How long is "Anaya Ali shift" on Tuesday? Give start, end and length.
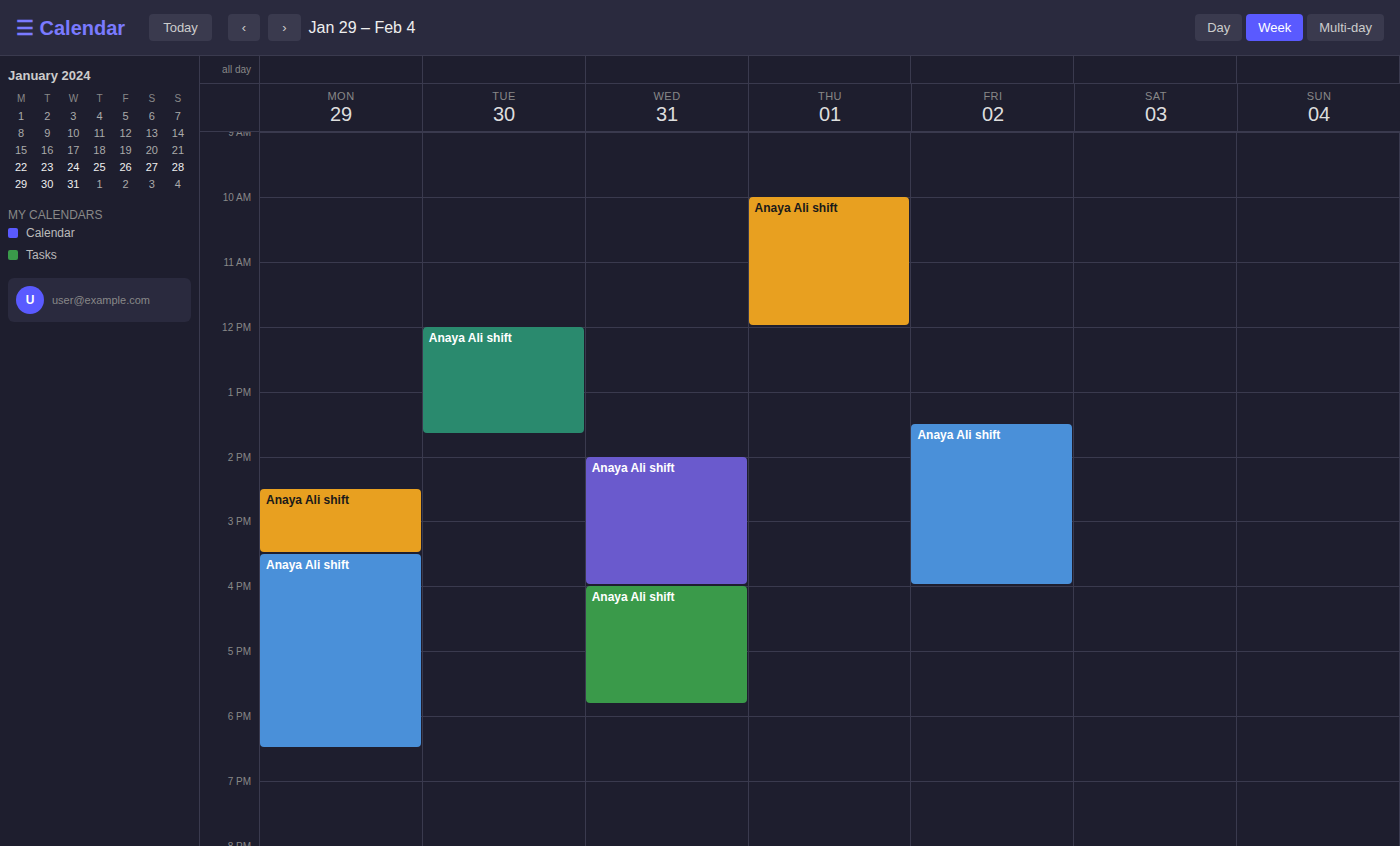
12:00 PM to 1:40 PM, 1 hour 40 minutes